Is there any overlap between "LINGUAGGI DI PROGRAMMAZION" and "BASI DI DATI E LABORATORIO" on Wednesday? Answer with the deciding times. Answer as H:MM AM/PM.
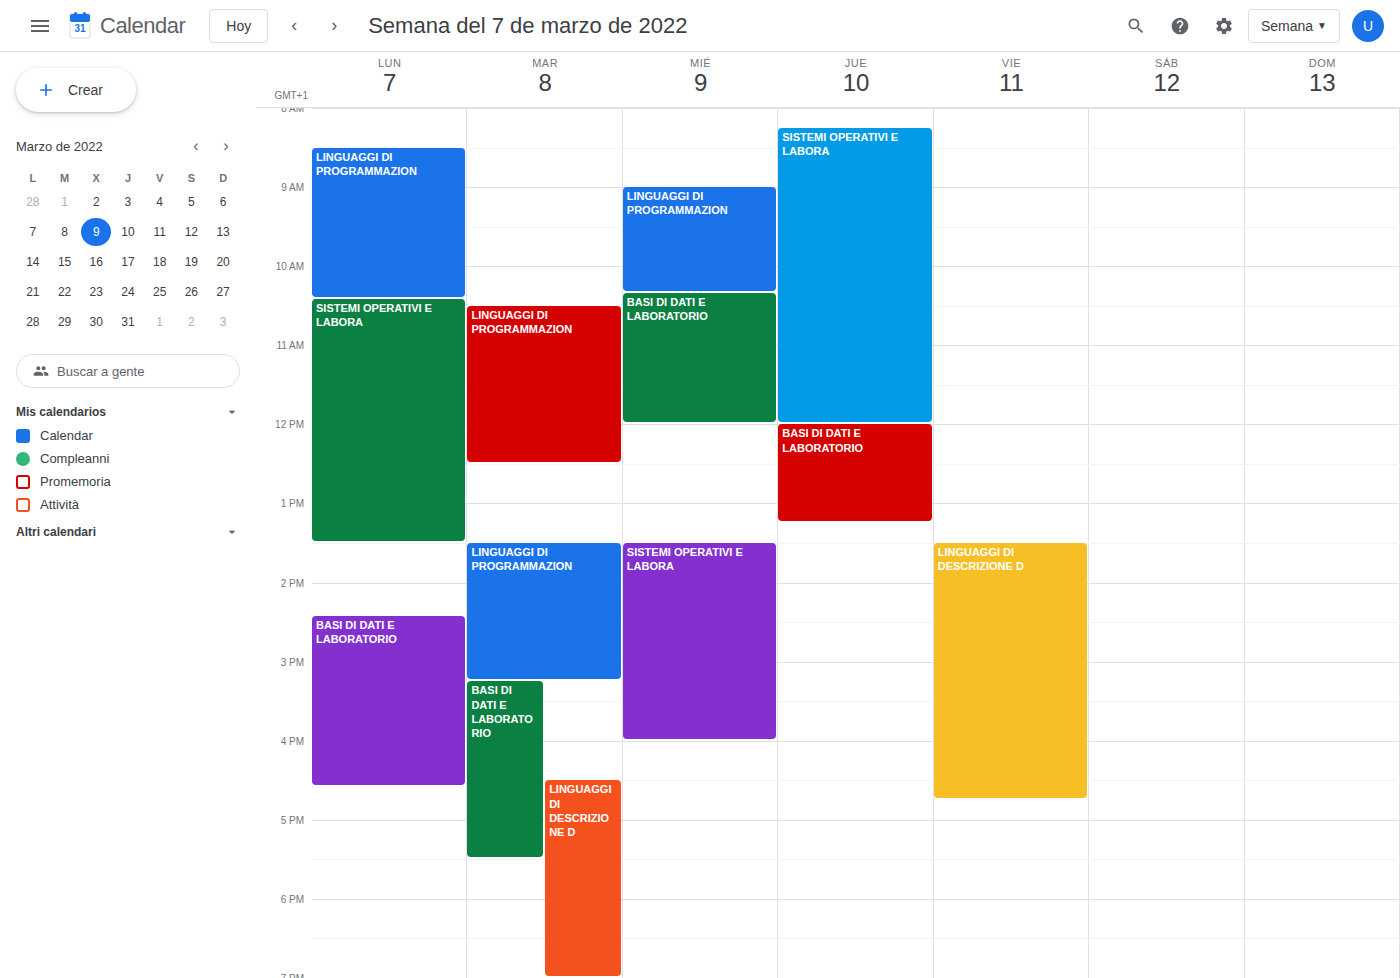
"LINGUAGGI DI PROGRAMMAZION" ends at 10:20 AM, exactly when "BASI DI DATI E LABORATORIO" starts -- they touch but do not overlap.